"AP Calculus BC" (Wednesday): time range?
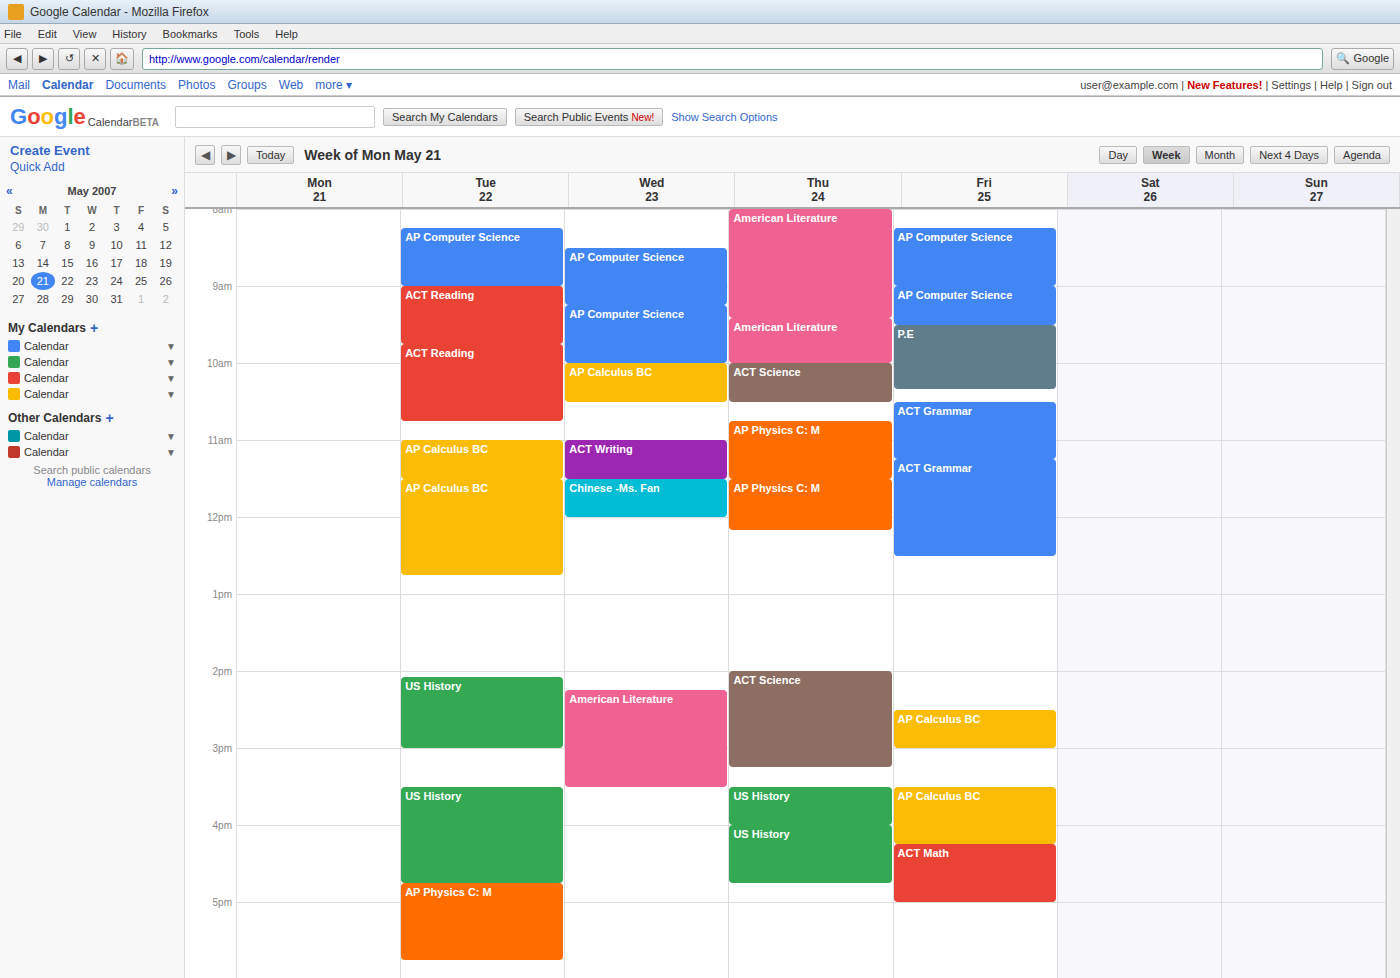
10:00 AM to 10:30 AM